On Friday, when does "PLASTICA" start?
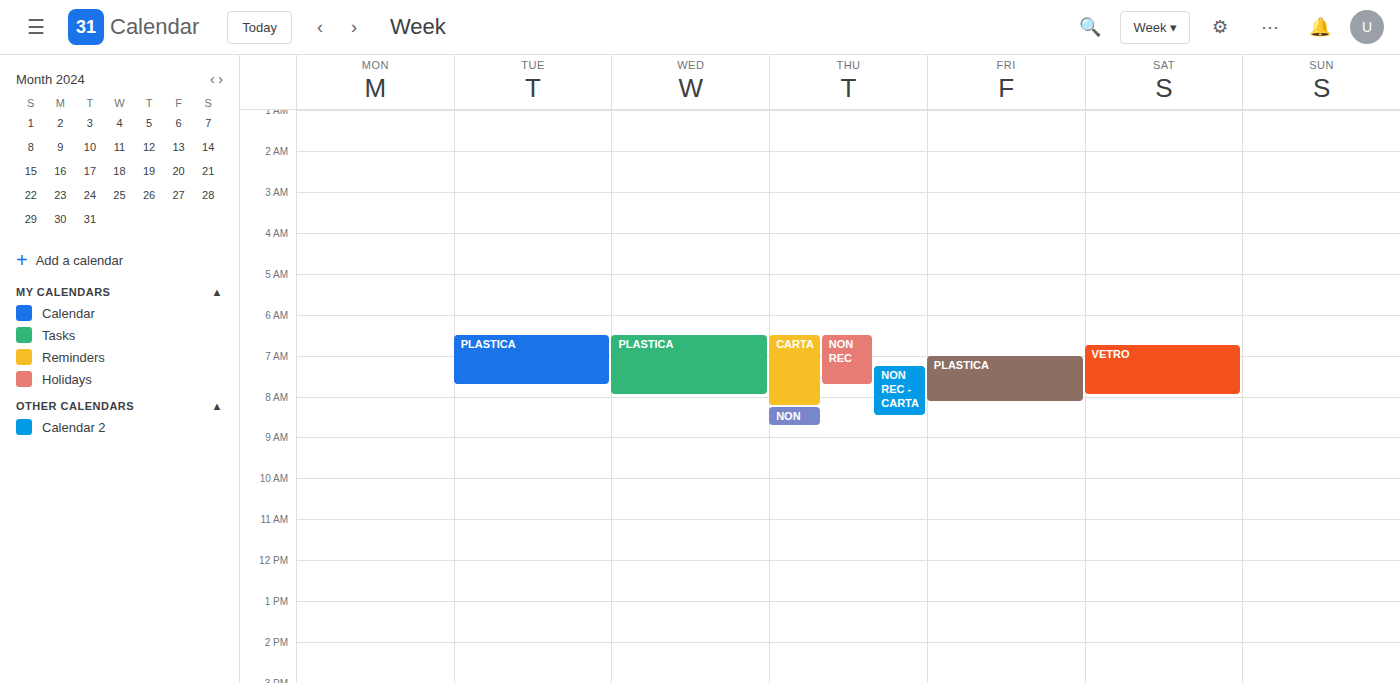
7:00 AM